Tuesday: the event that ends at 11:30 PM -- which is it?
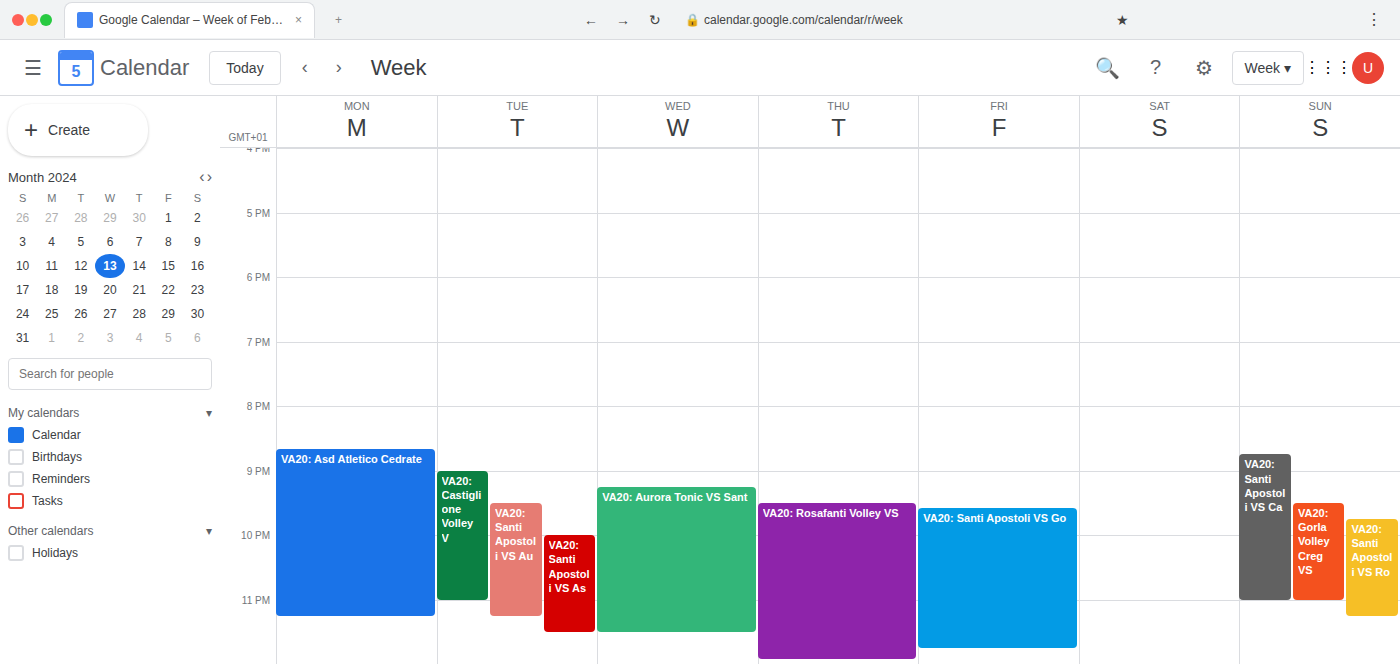
"VA20: Santi Apostoli VS As"